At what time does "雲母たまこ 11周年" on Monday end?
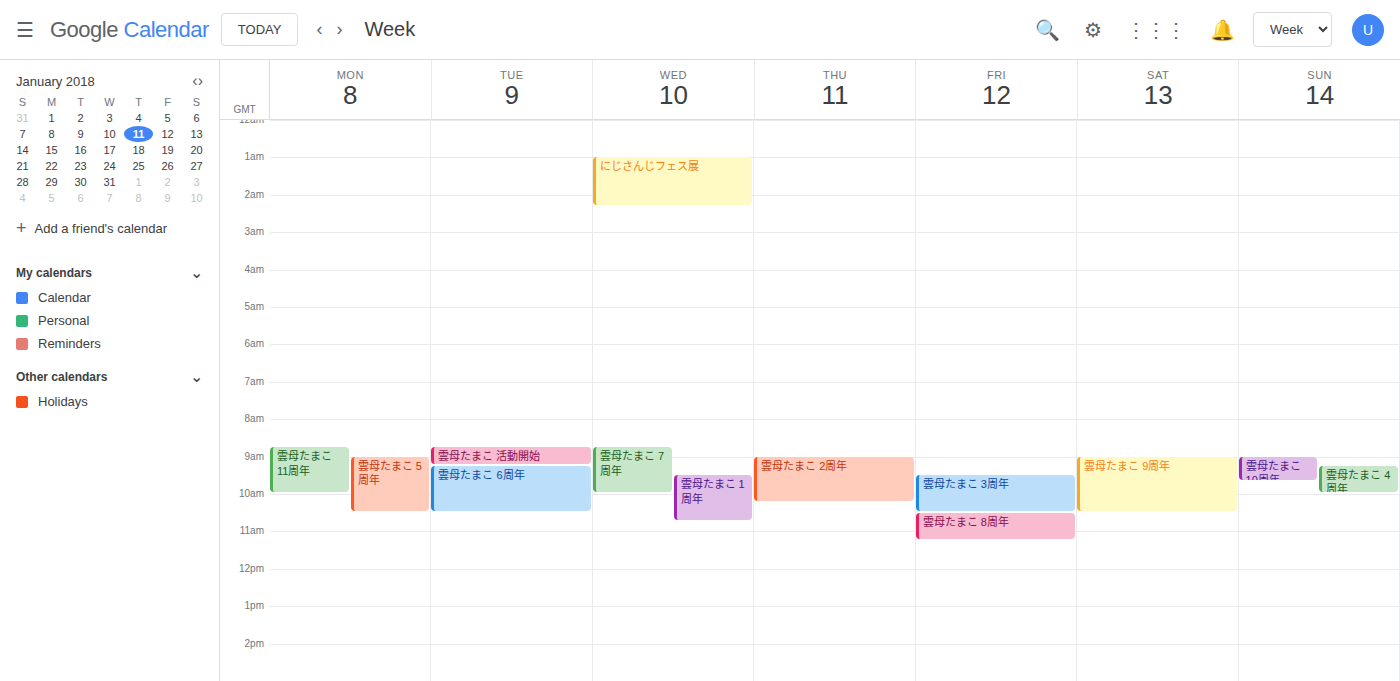
10:00